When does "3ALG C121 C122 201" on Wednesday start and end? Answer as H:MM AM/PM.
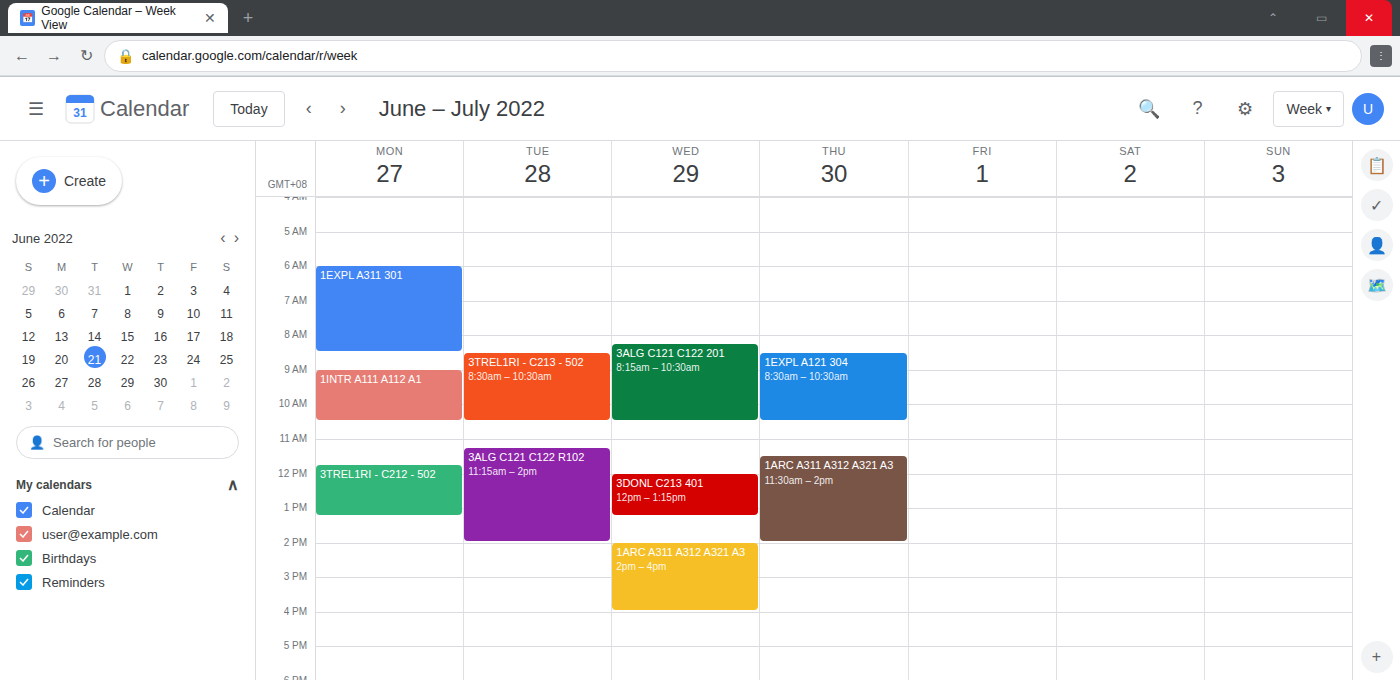
8:15 AM to 10:30 AM